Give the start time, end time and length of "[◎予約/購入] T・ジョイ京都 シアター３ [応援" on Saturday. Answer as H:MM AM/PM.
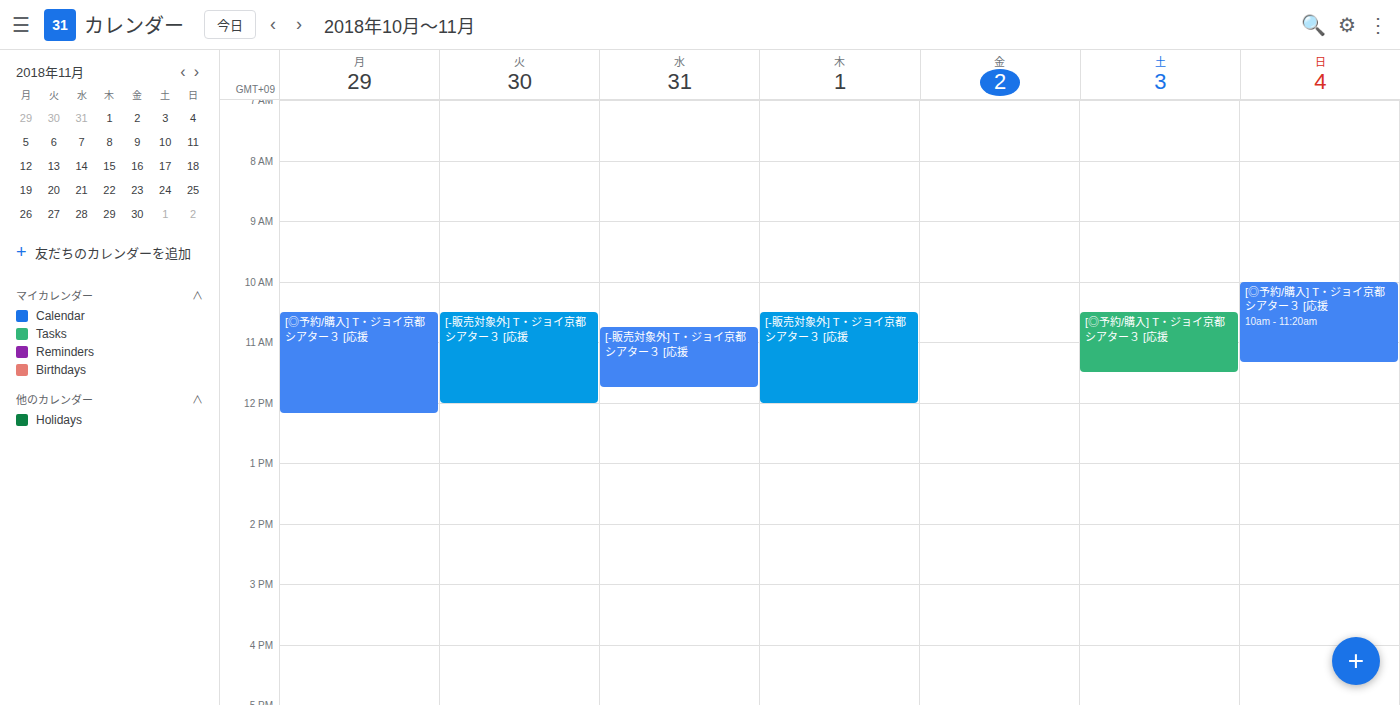
10:30 AM to 11:30 AM, 1 hour